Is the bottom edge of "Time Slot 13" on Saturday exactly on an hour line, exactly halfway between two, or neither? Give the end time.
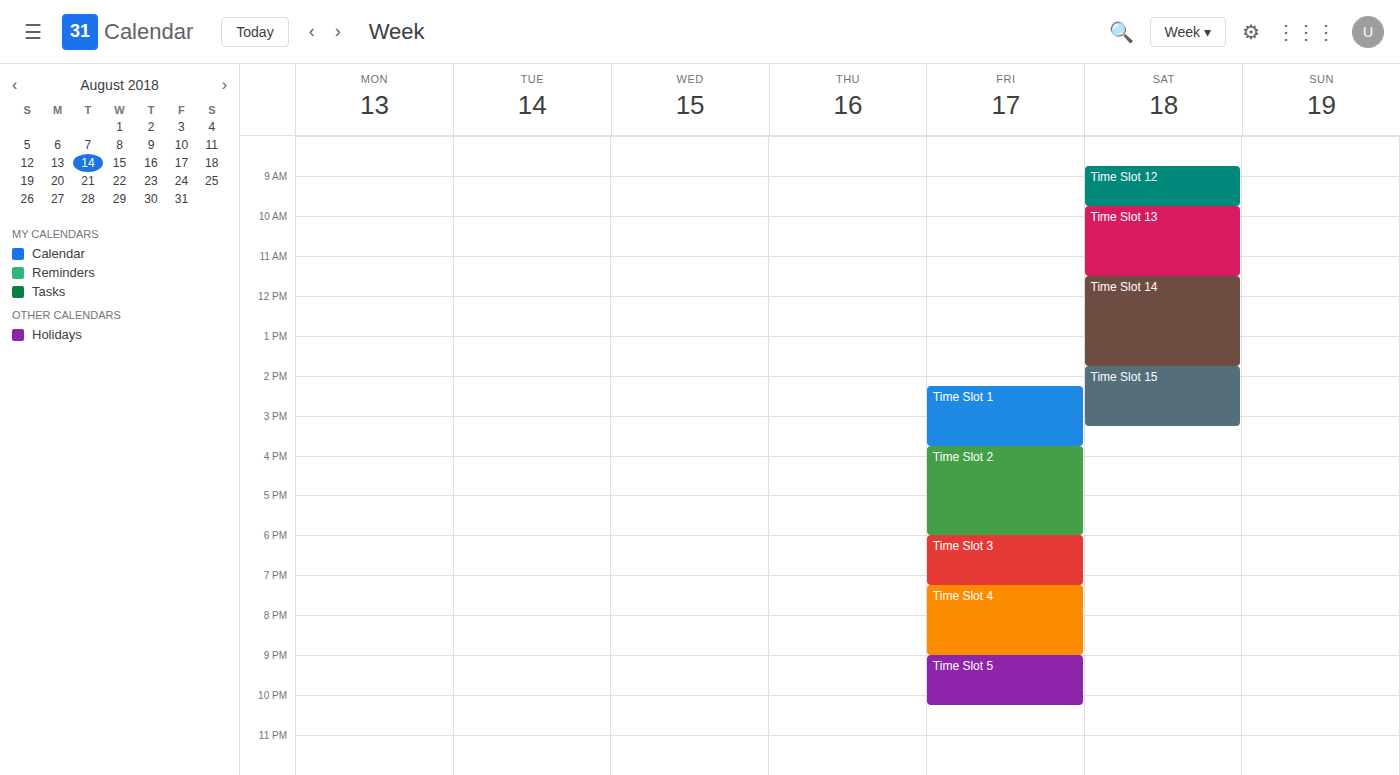
11:30 AM -- halfway between the 11 AM and 12 PM lines.